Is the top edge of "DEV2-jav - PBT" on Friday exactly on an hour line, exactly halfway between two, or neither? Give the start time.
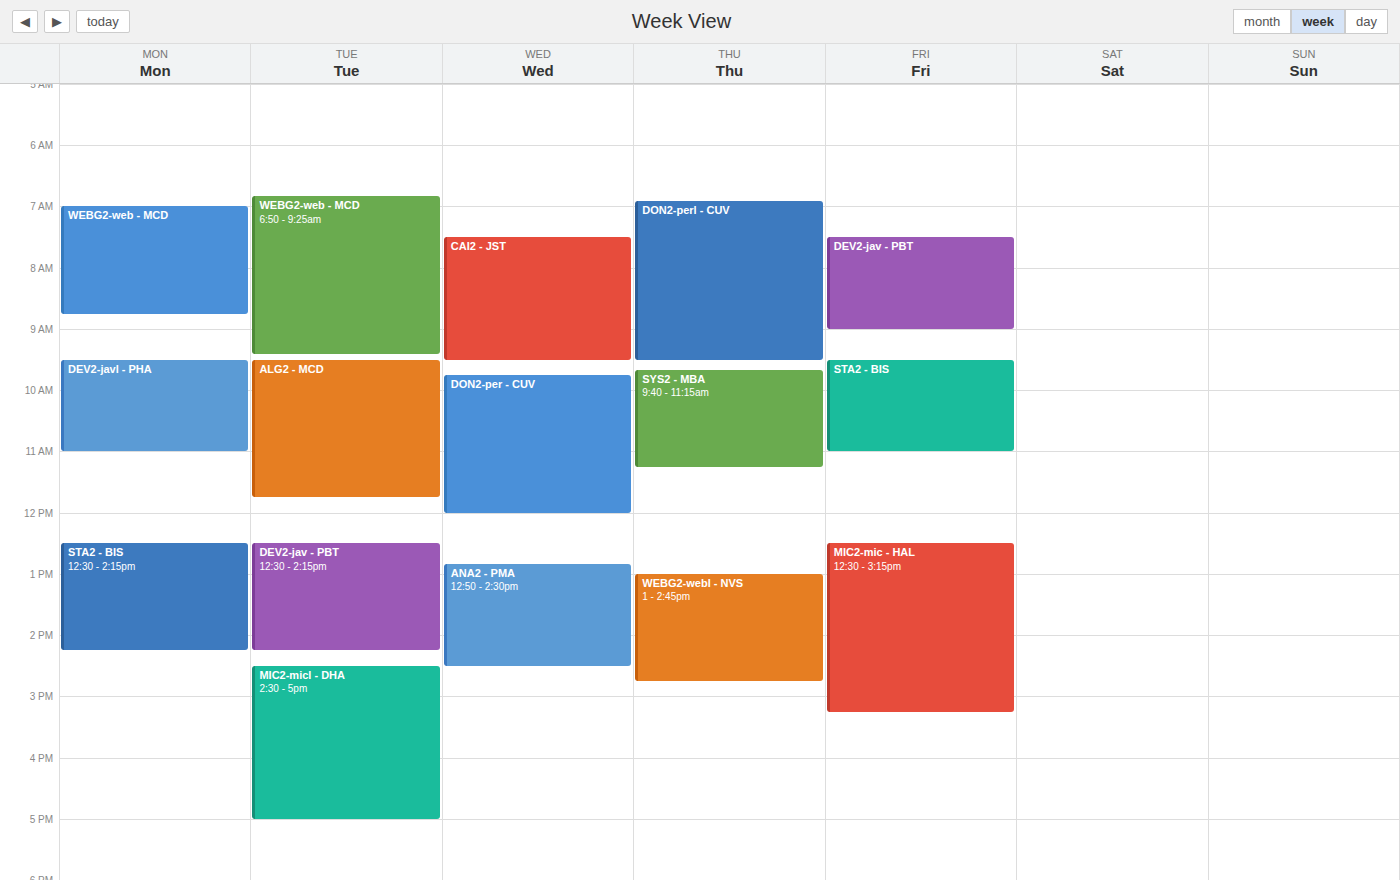
7:30 AM -- halfway between the 7 AM and 8 AM lines.